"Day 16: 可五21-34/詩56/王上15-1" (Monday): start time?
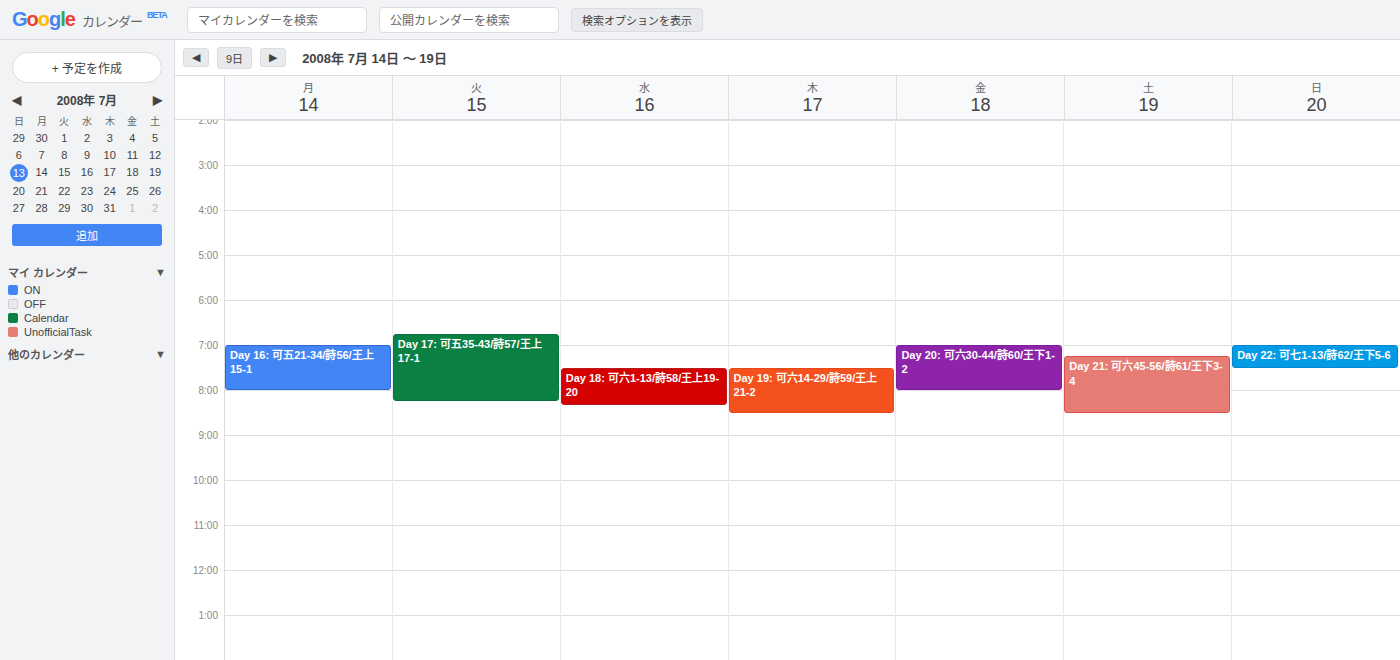
7:00 AM